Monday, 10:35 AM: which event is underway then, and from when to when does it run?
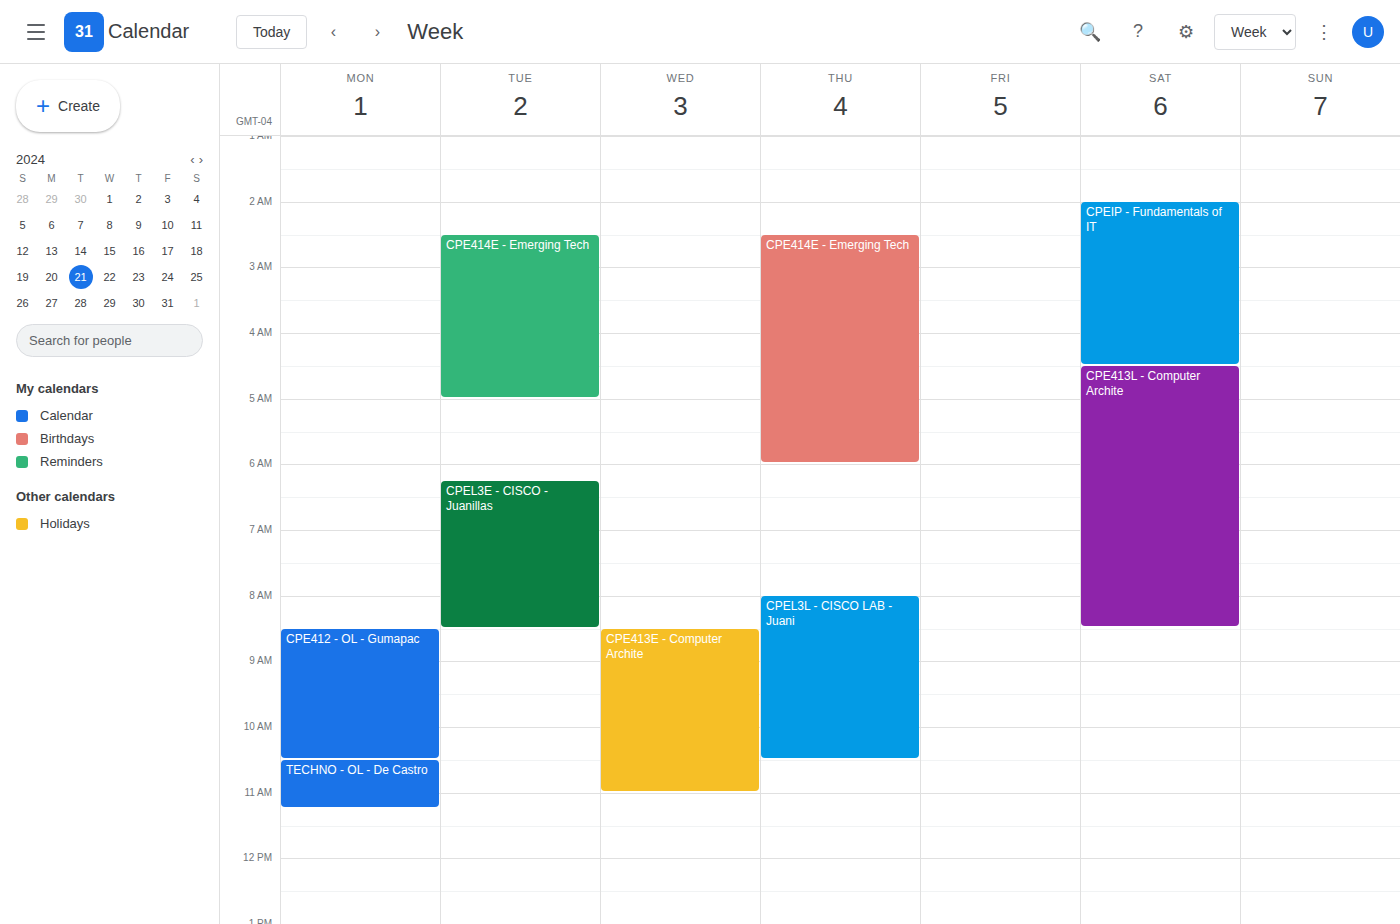
"TECHNO - OL - De Castro", 10:30 AM to 11:15 AM